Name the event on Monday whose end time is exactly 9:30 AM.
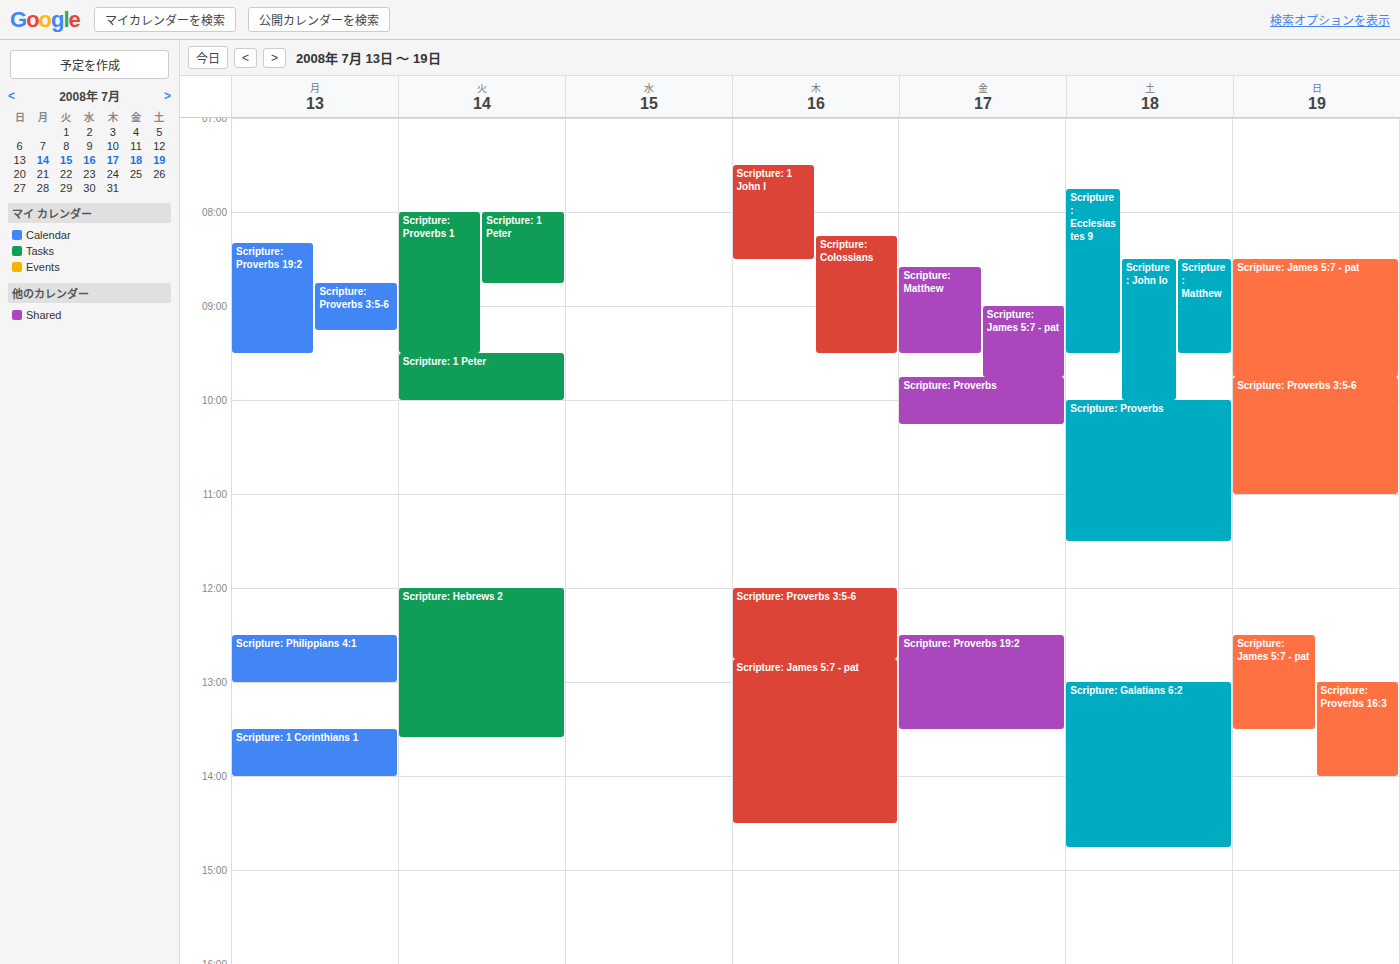
"Scripture: Proverbs 19:2"